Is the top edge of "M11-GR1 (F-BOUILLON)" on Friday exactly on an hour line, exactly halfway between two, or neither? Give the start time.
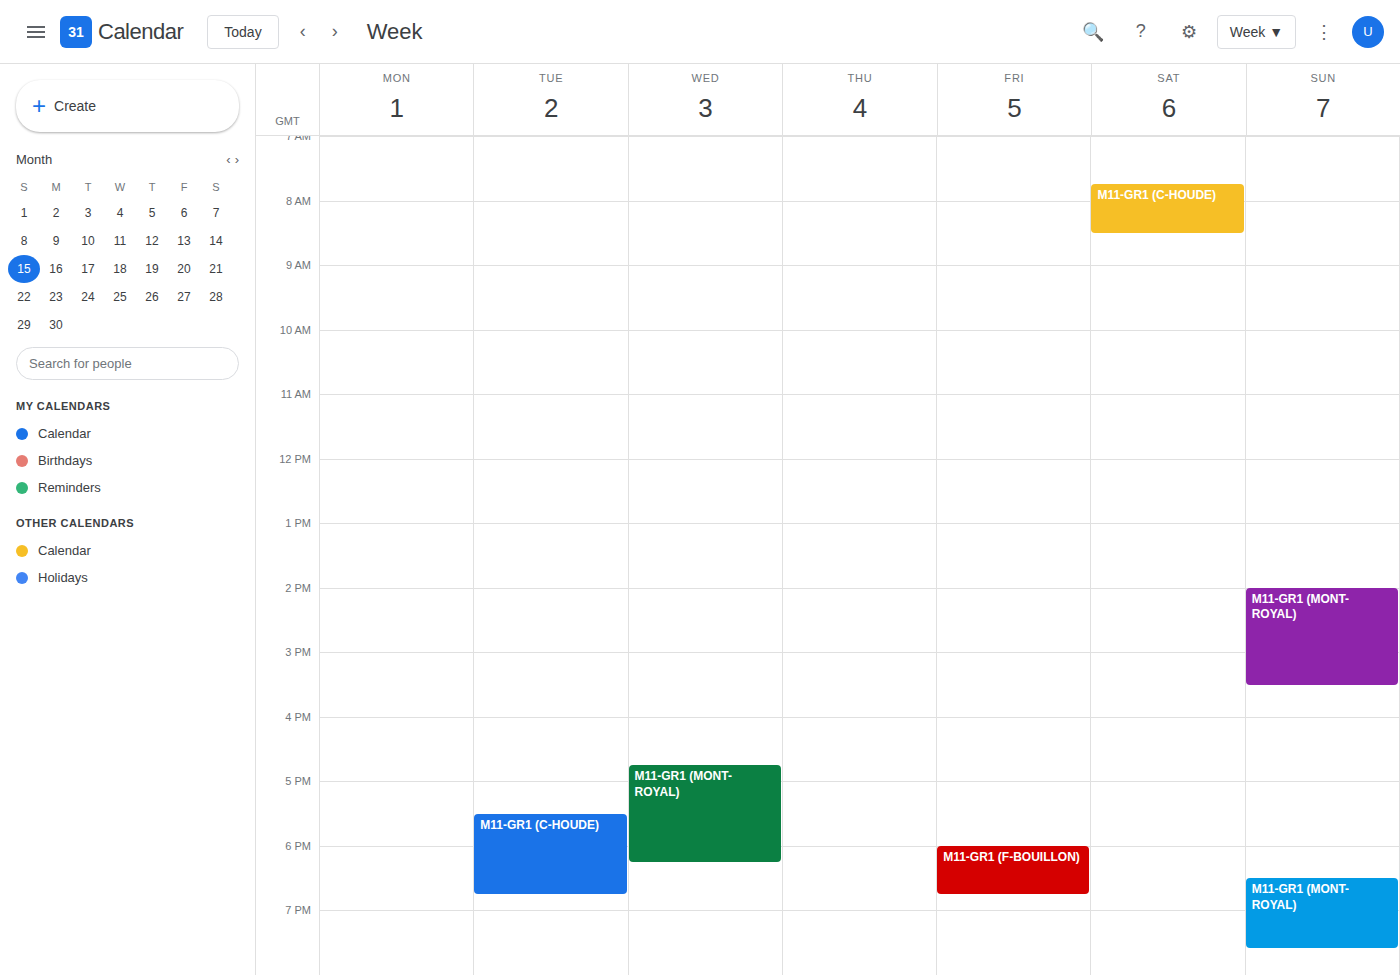
6:00 PM -- exactly on the 6 PM line.